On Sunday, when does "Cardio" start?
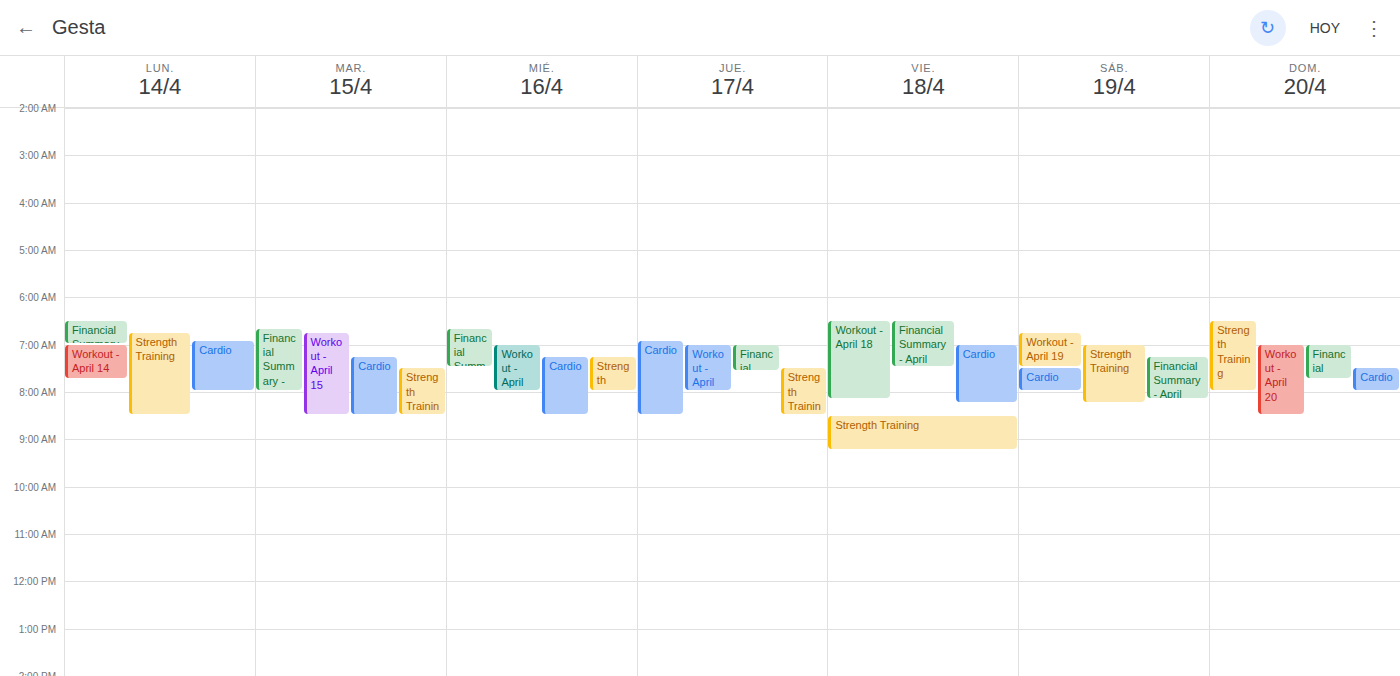
7:30 AM